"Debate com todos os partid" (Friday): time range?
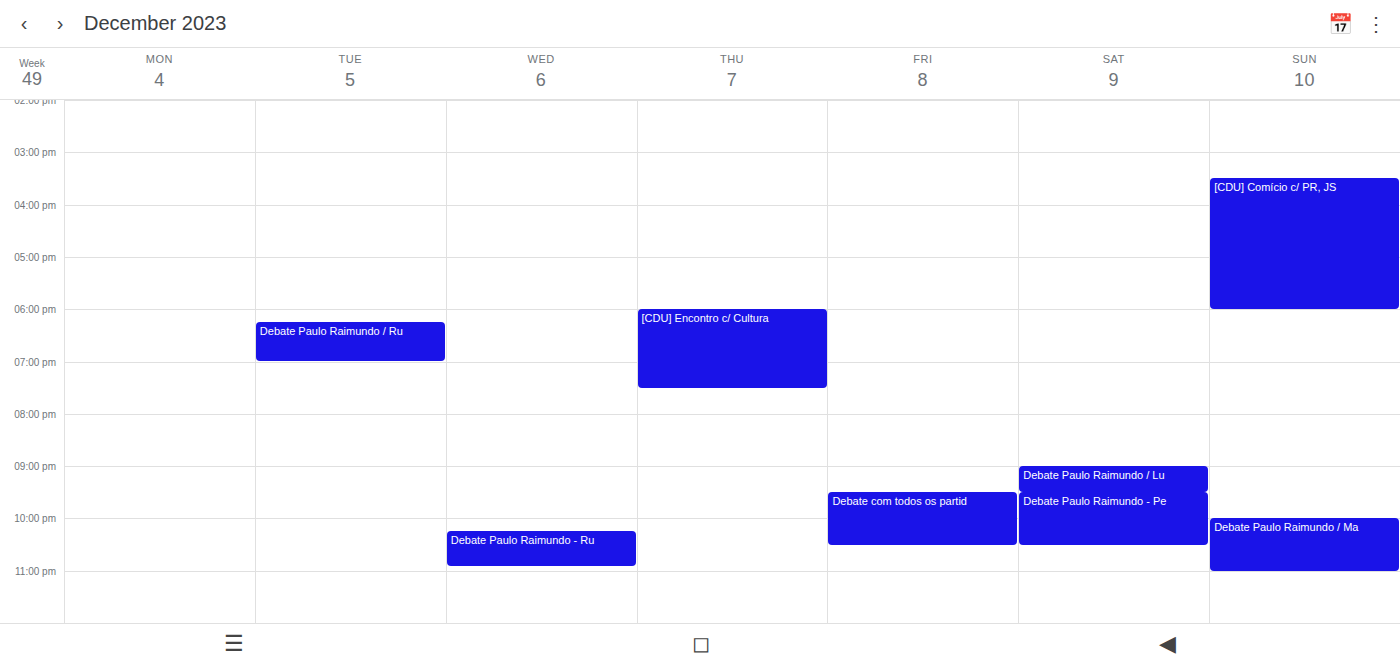
9:30 PM to 10:30 PM